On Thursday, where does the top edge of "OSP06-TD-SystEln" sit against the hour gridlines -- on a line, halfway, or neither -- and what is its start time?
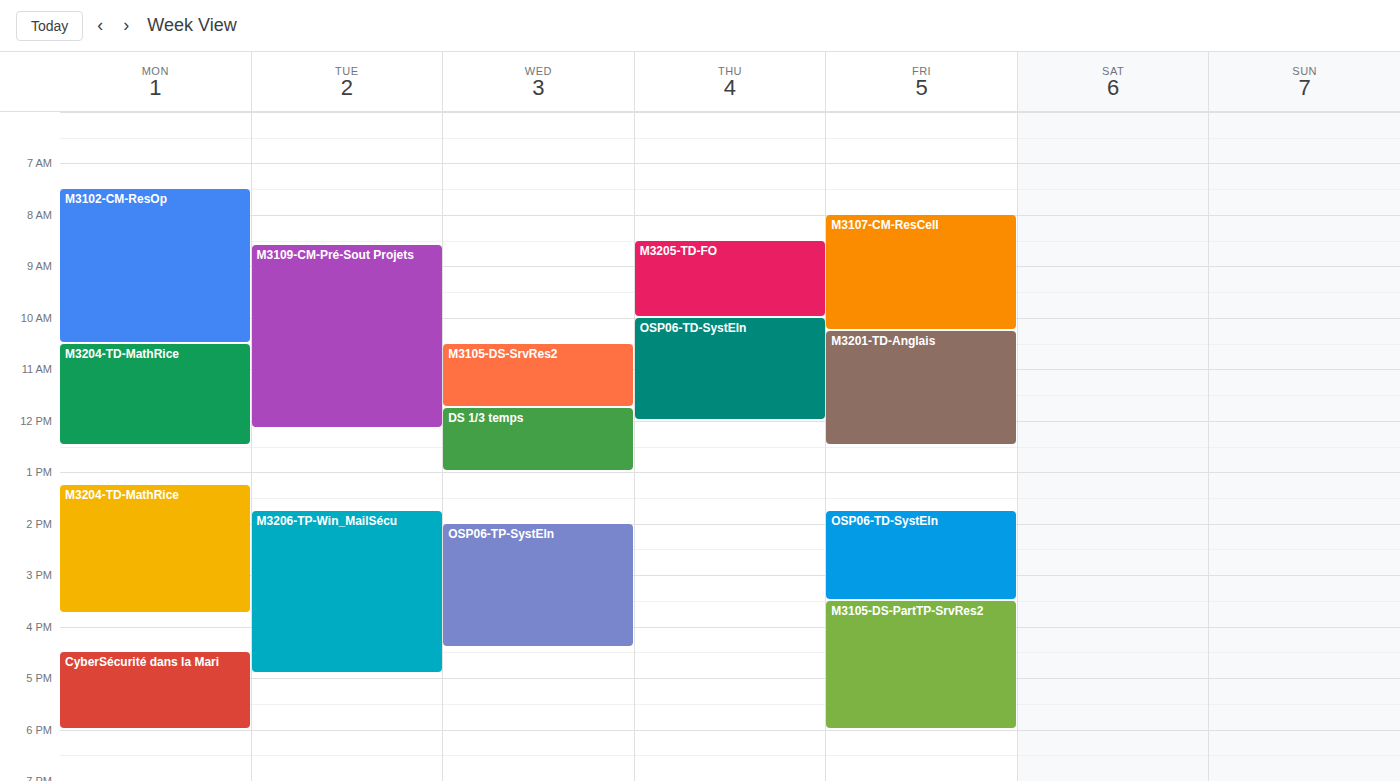
10:00 AM -- exactly on the 10 AM line.